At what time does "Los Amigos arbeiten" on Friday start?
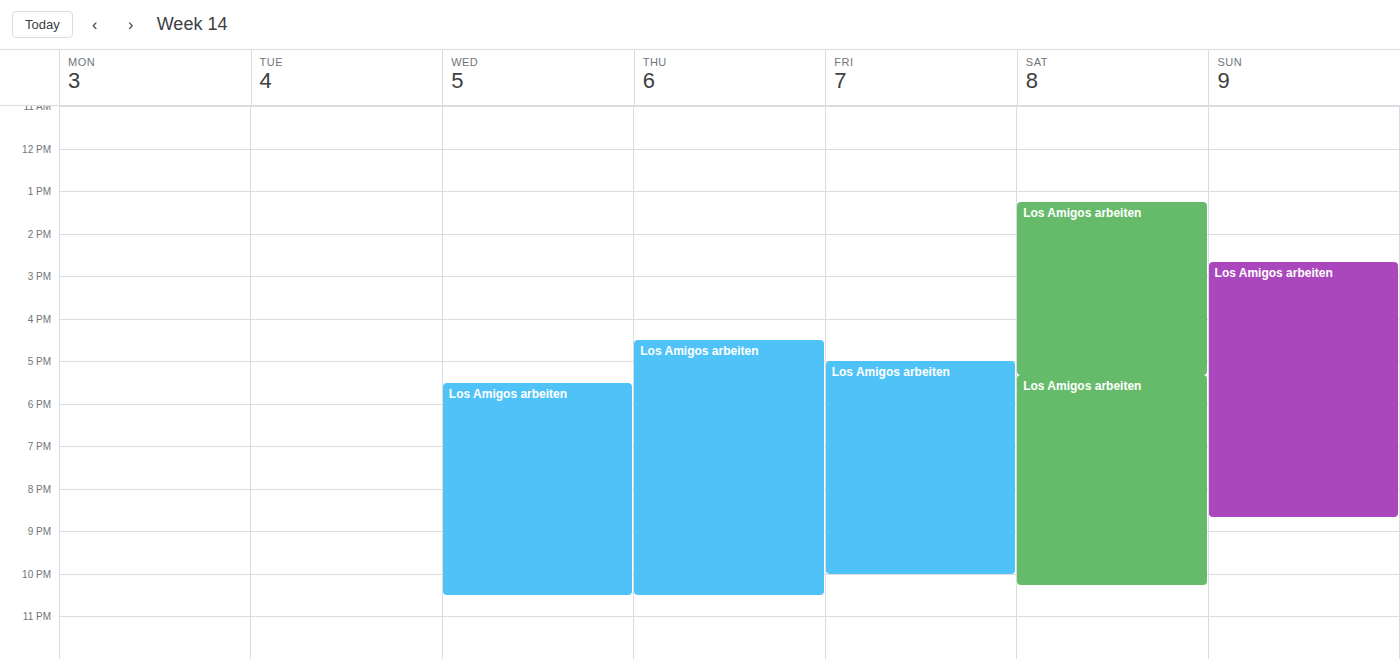
5:00 PM